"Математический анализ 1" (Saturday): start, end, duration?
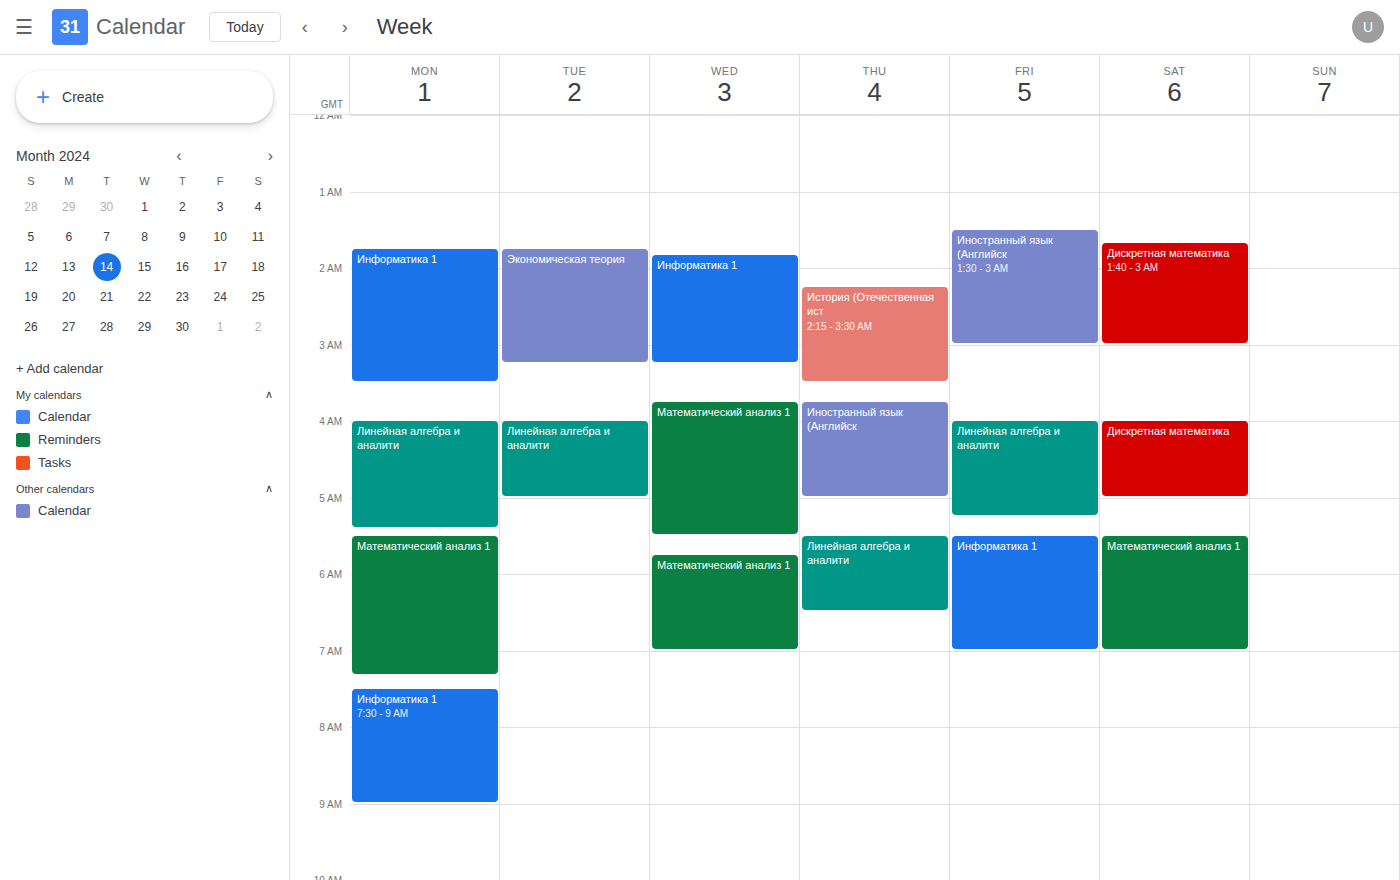
5:30 AM to 7:00 AM, 1 hour 30 minutes